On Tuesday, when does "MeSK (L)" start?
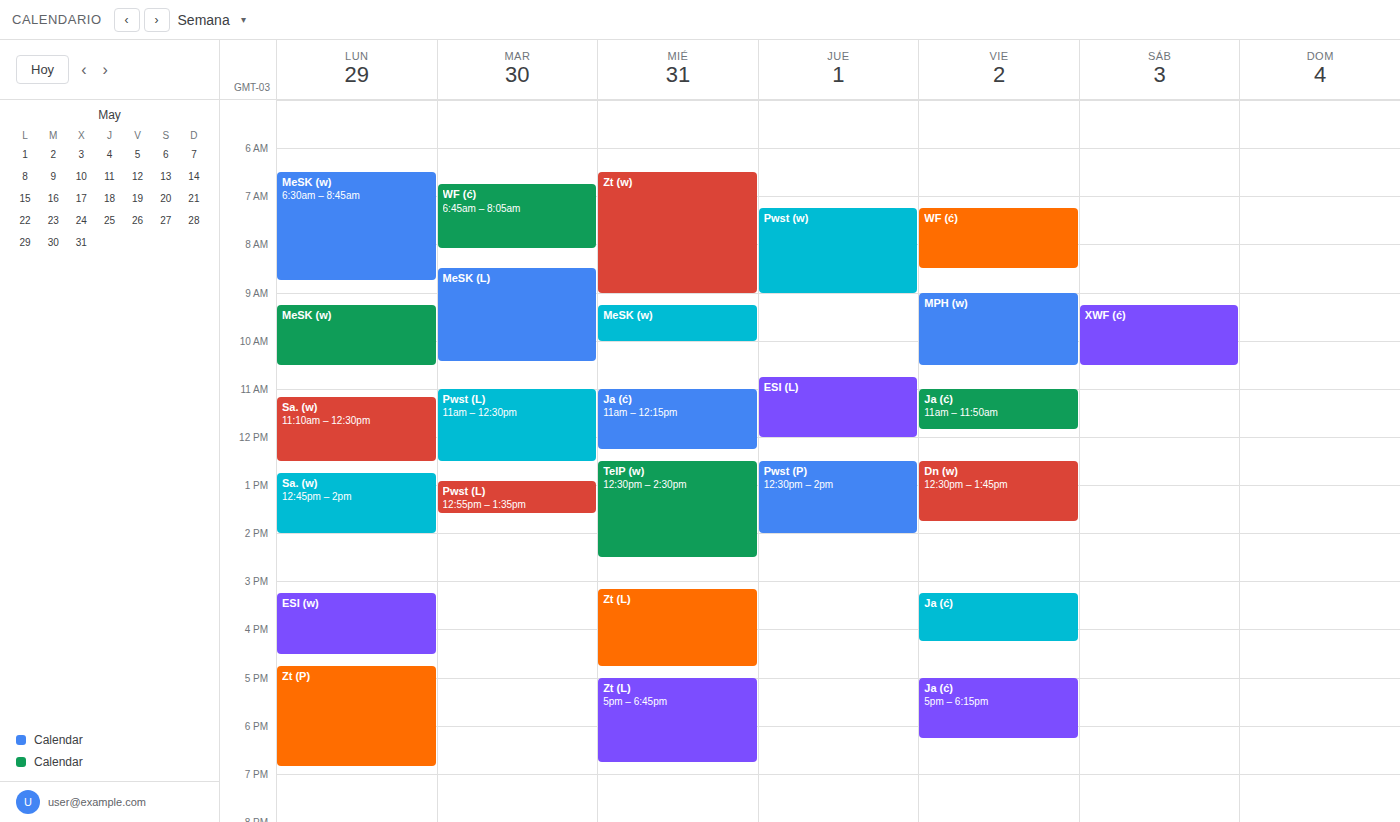
8:30 AM